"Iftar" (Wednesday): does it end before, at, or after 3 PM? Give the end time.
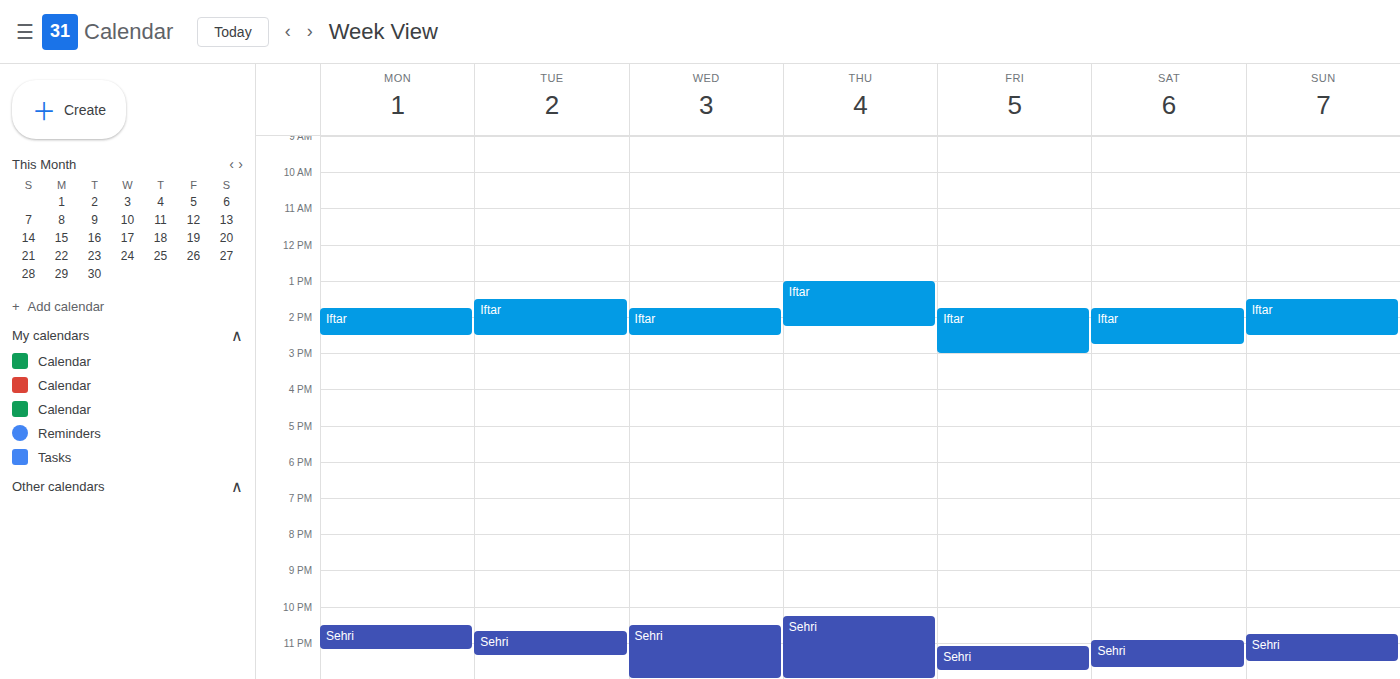
2:30 PM -- before 3 PM, 30 minutes above the 3 PM line.